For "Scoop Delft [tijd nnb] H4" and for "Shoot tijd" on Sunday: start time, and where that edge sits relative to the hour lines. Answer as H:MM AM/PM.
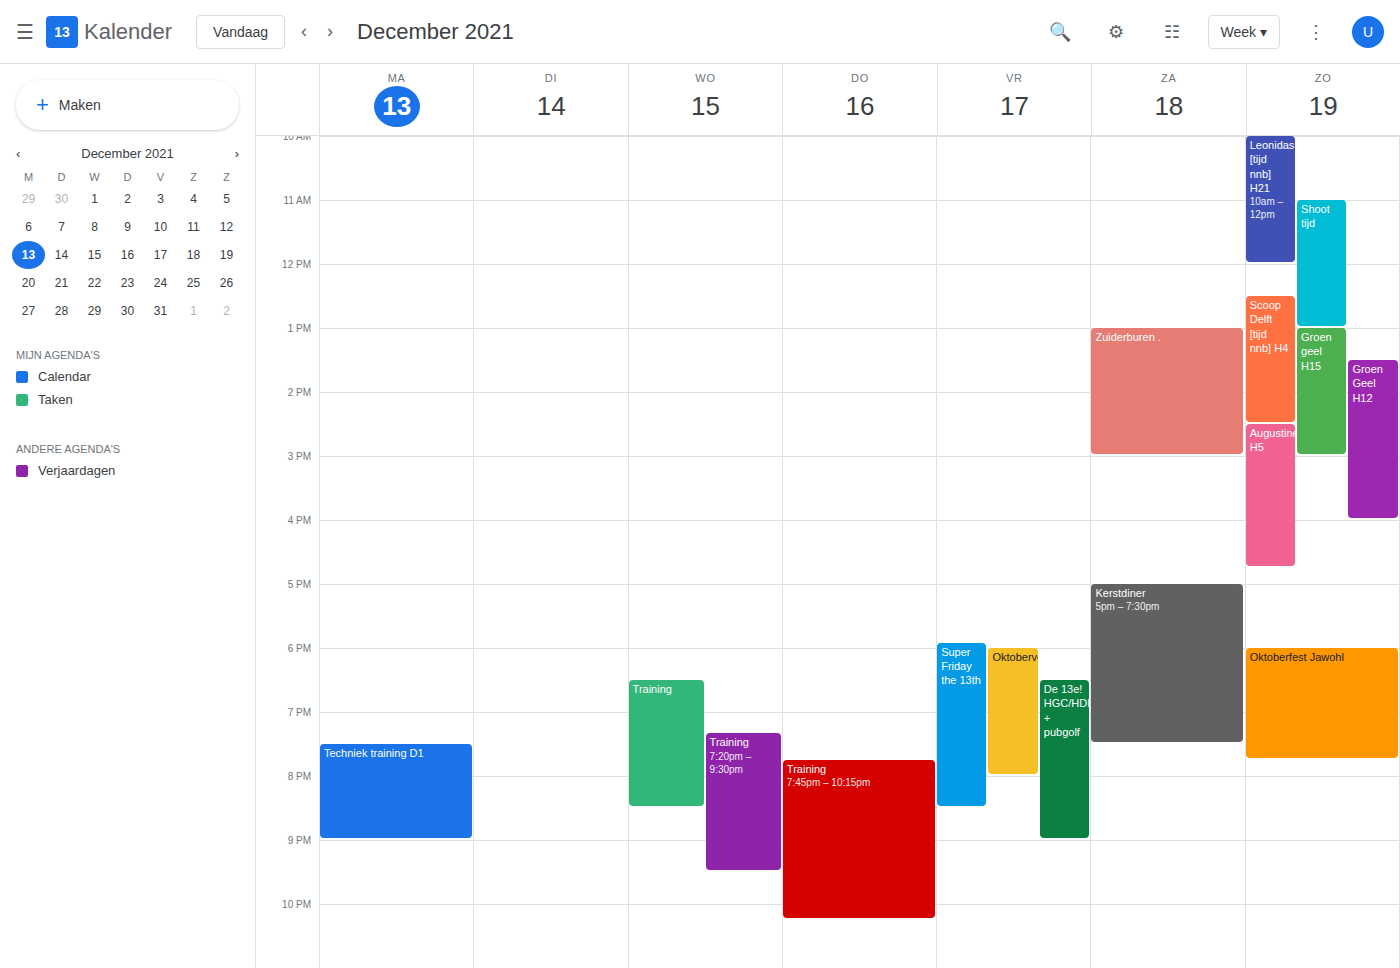
"Scoop Delft [tijd nnb] H4": 12:30 PM, halfway between the 12 PM and 1 PM lines. "Shoot tijd": 11:00 AM, exactly on the 11 AM line.